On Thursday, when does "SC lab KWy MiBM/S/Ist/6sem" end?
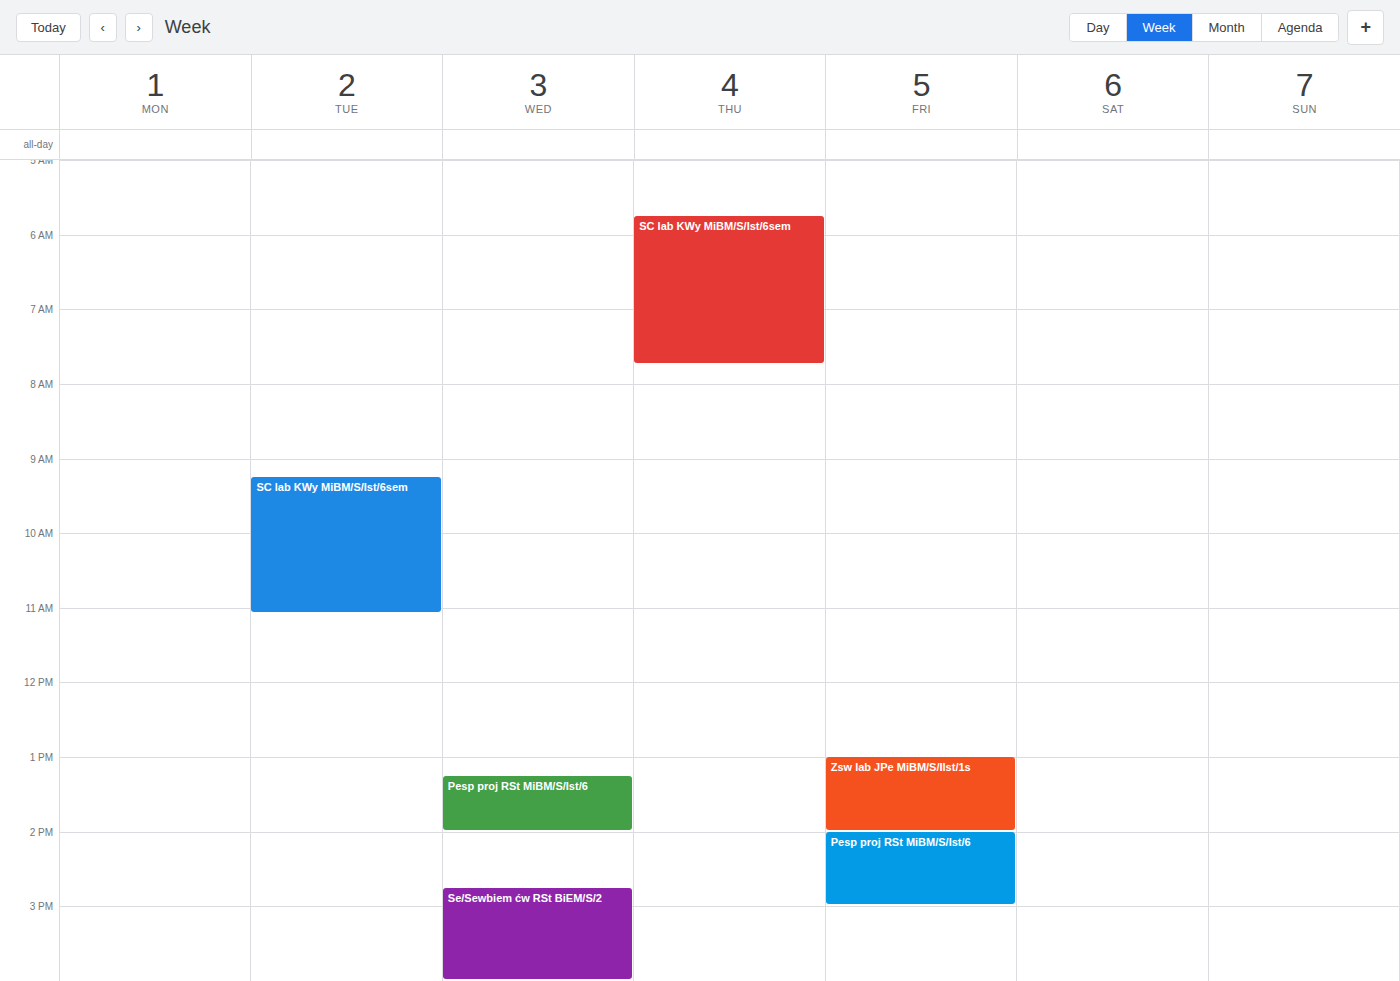
7:45 AM